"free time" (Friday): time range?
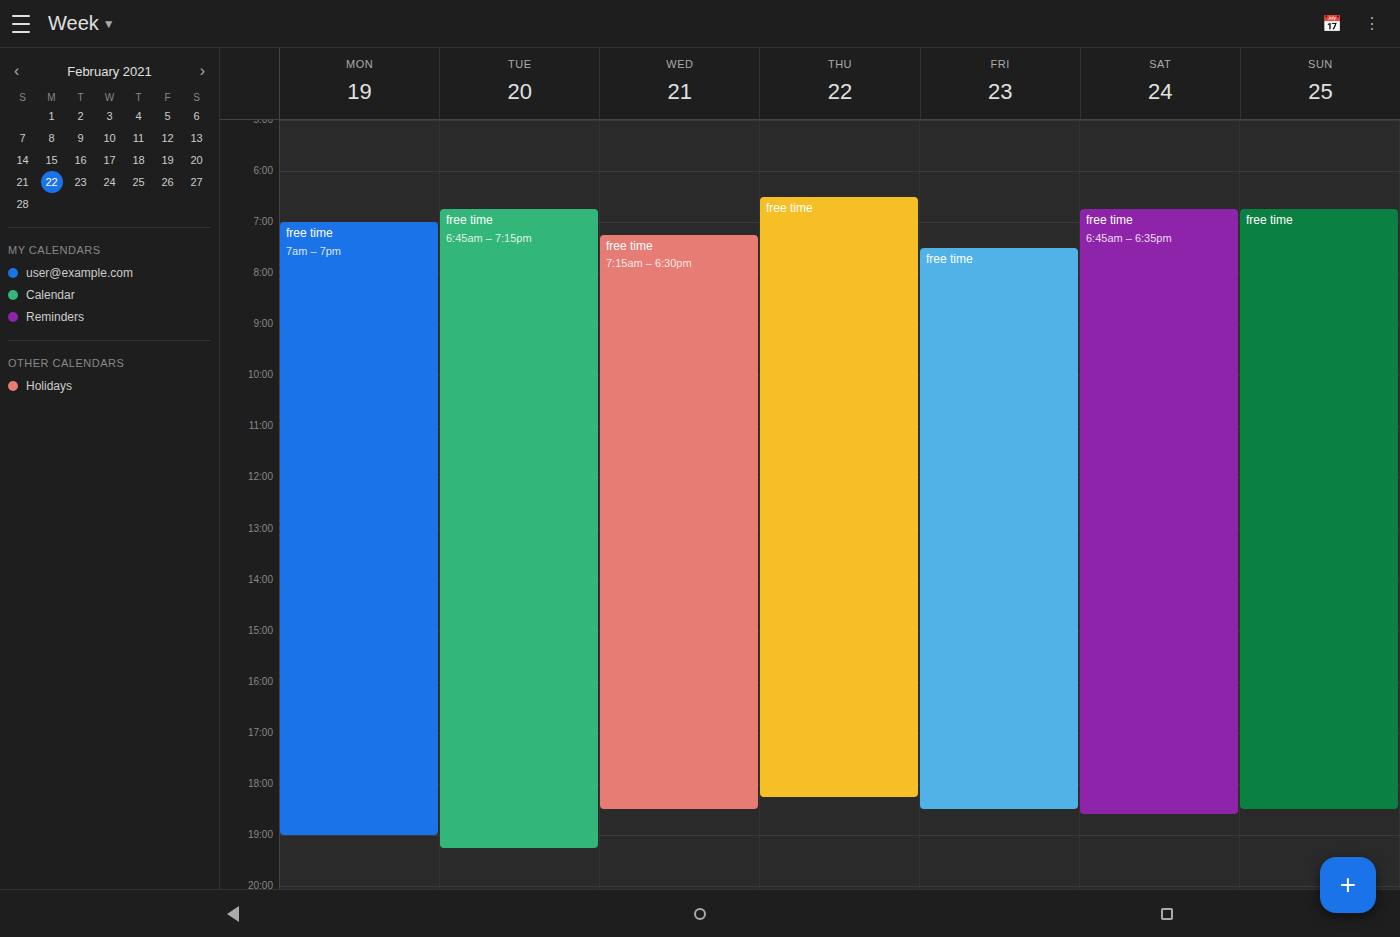
07:30 to 18:30